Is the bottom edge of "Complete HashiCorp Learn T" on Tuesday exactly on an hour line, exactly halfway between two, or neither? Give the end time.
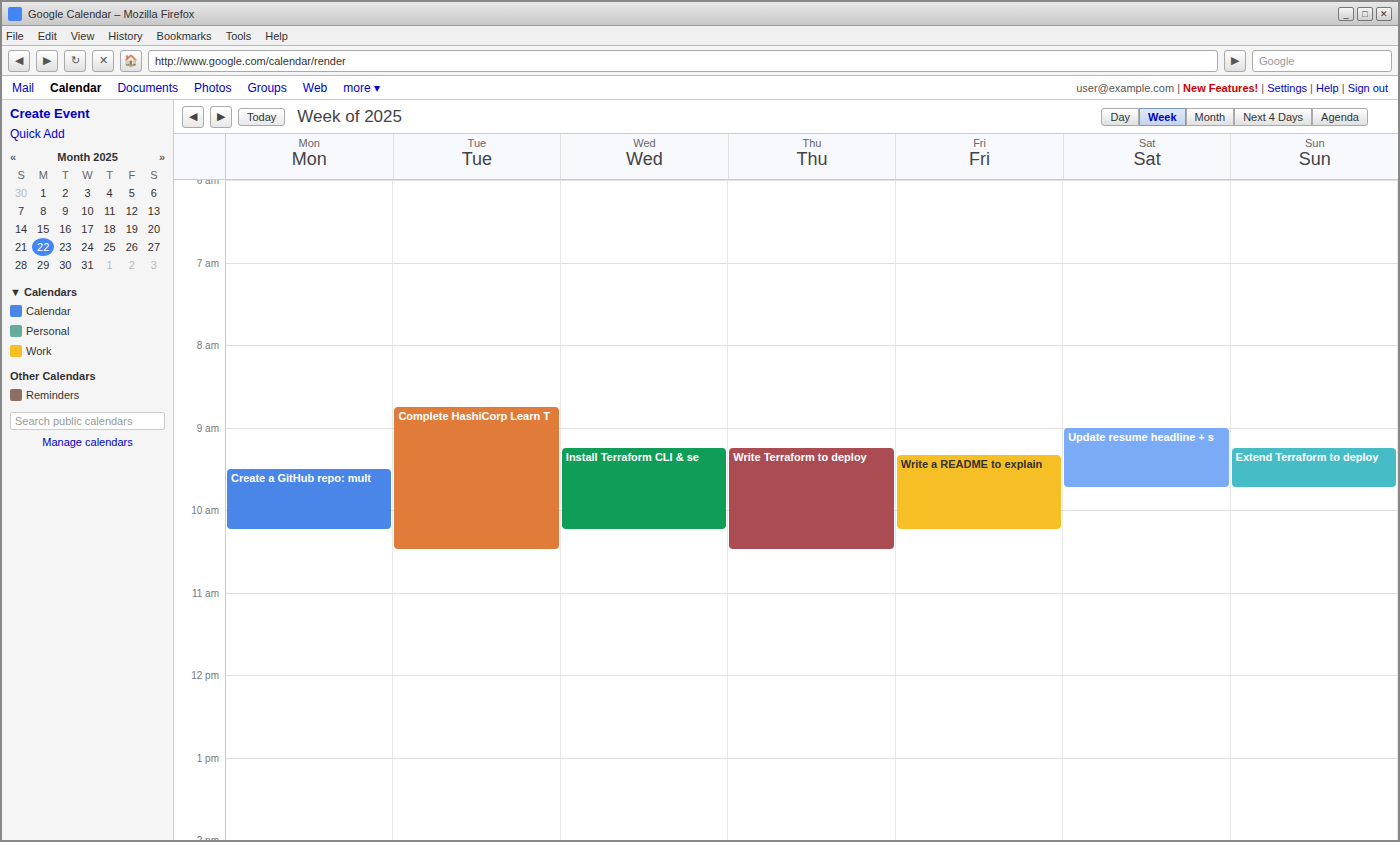
10:30 AM -- halfway between the 10 AM and 11 AM lines.